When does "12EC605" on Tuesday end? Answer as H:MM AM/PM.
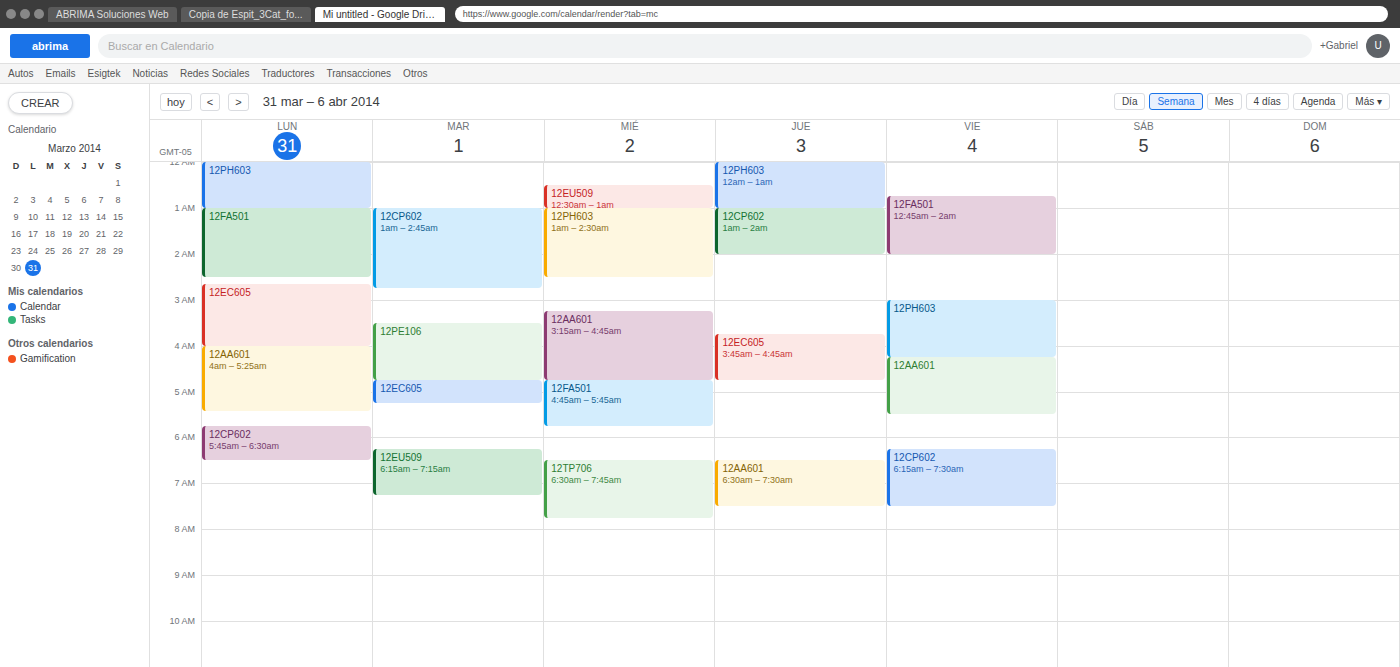
5:15 AM